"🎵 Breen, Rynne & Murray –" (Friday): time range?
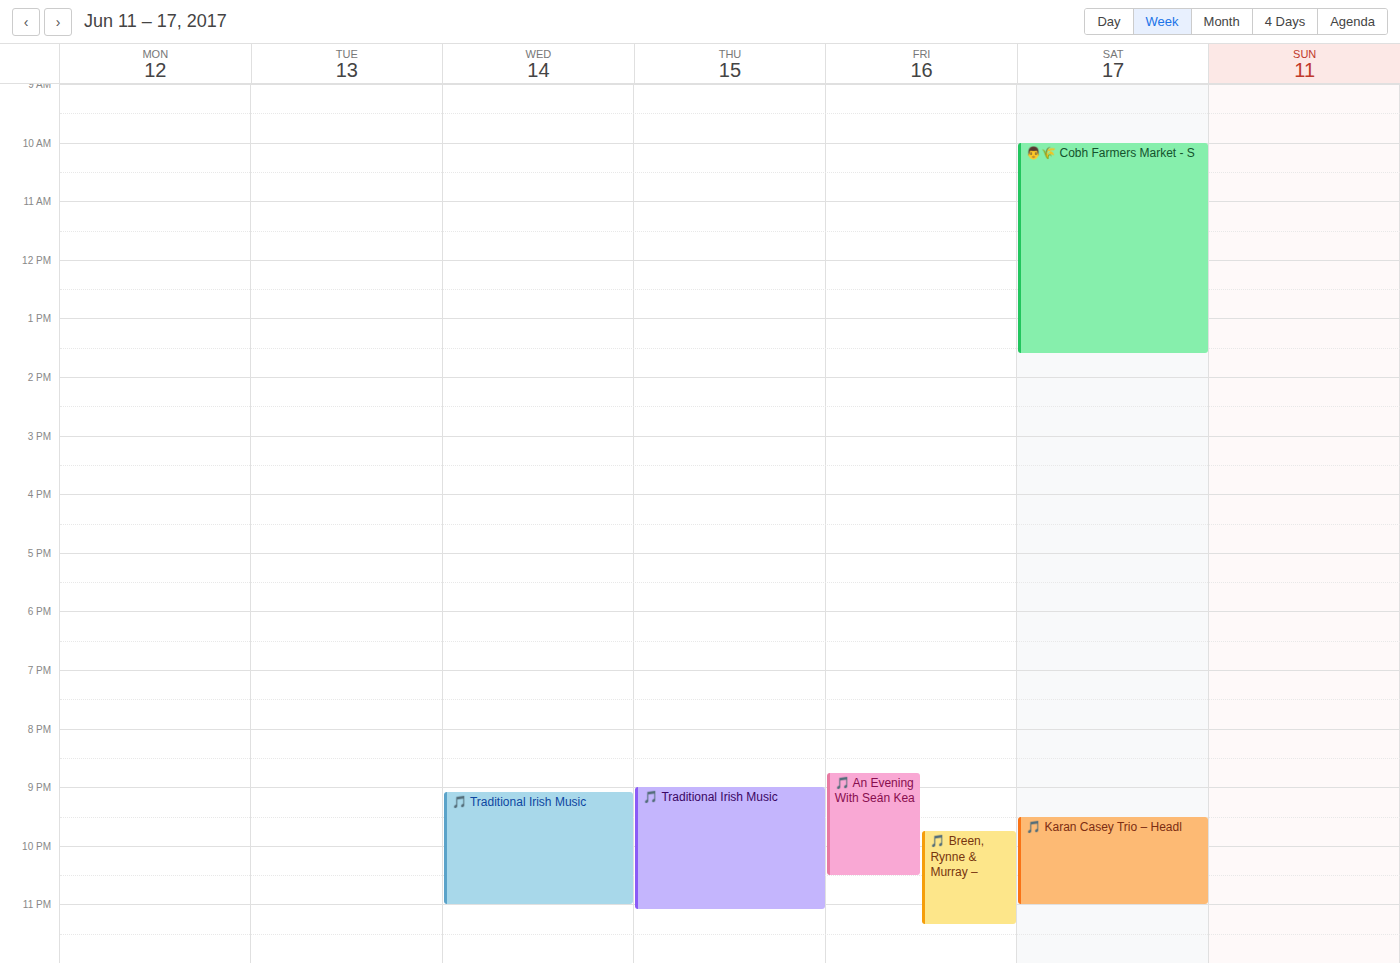
9:45 PM to 11:20 PM